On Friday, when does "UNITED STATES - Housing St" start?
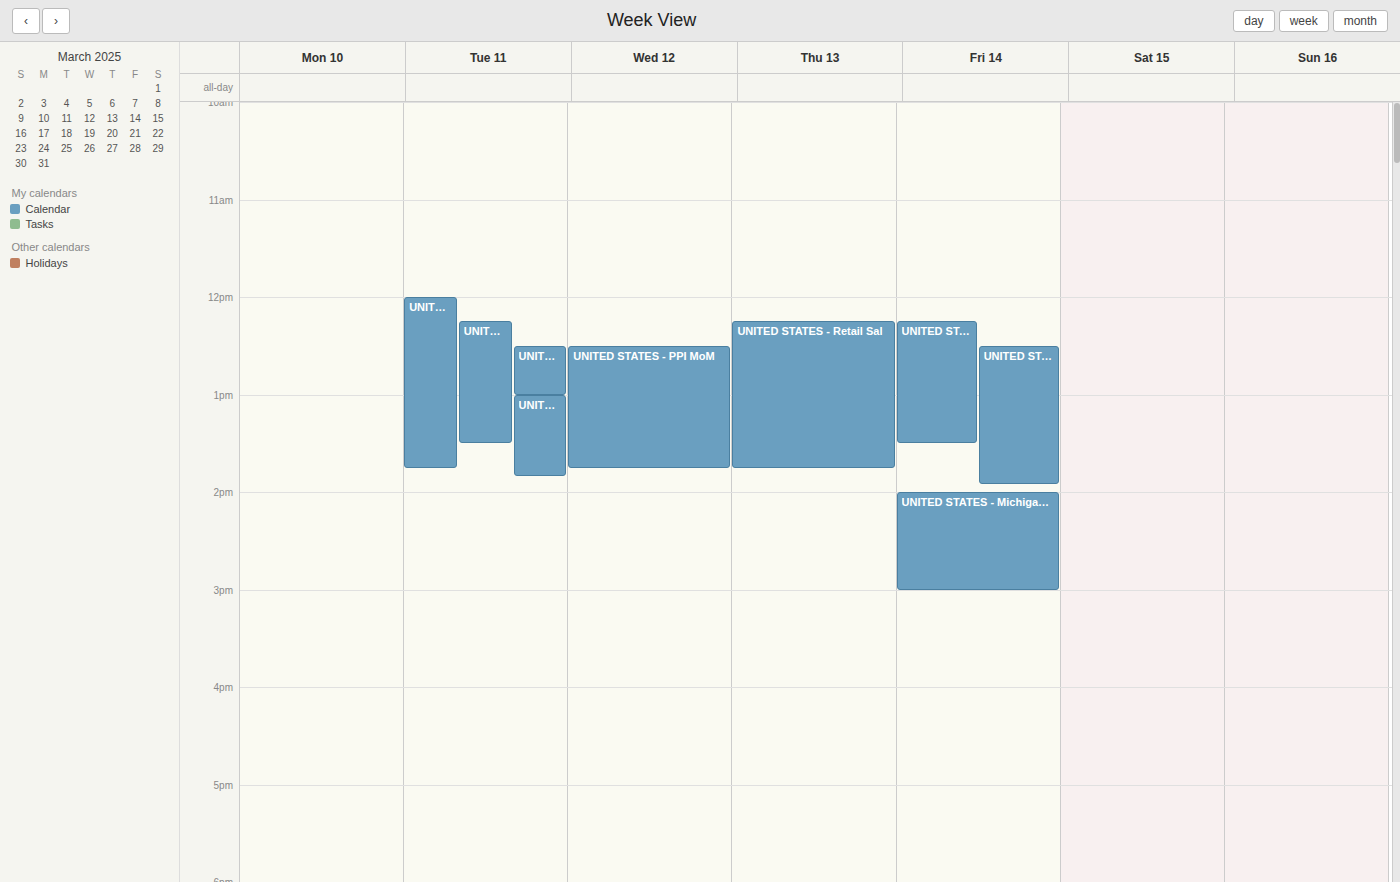
12:15